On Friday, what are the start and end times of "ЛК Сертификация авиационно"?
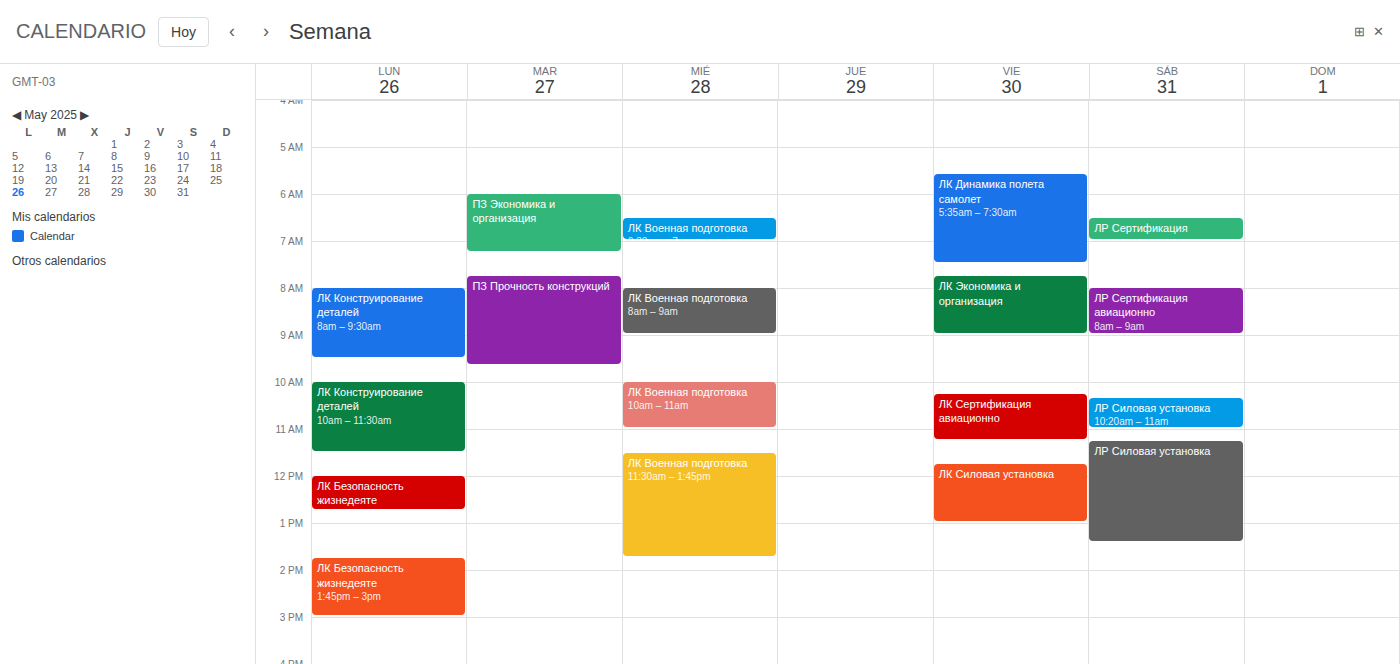
10:15 to 11:15